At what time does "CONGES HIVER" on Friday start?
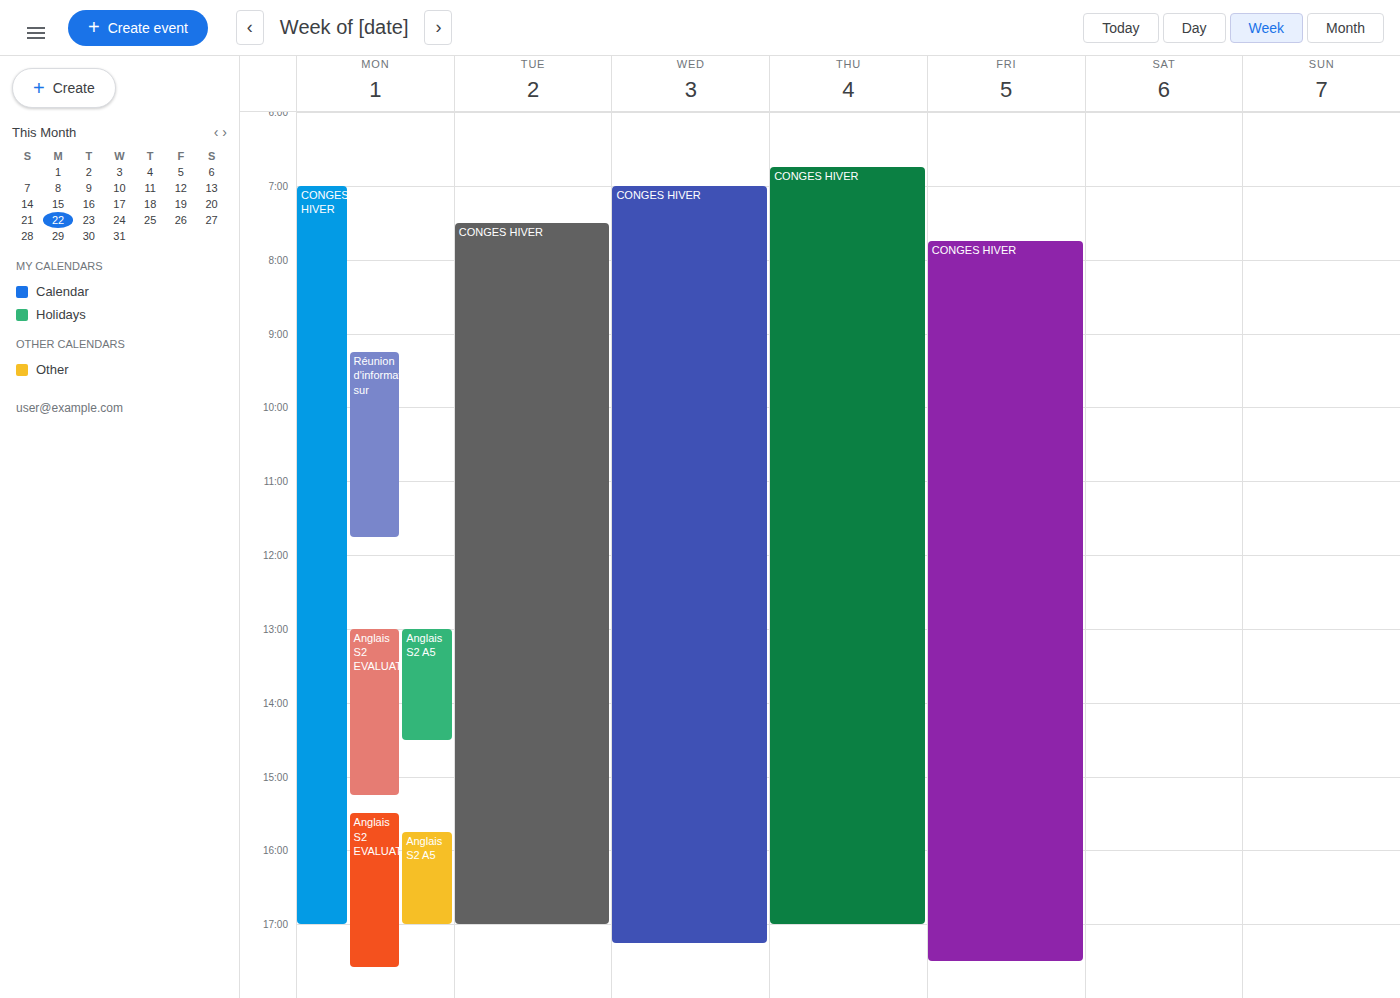
7:45 AM